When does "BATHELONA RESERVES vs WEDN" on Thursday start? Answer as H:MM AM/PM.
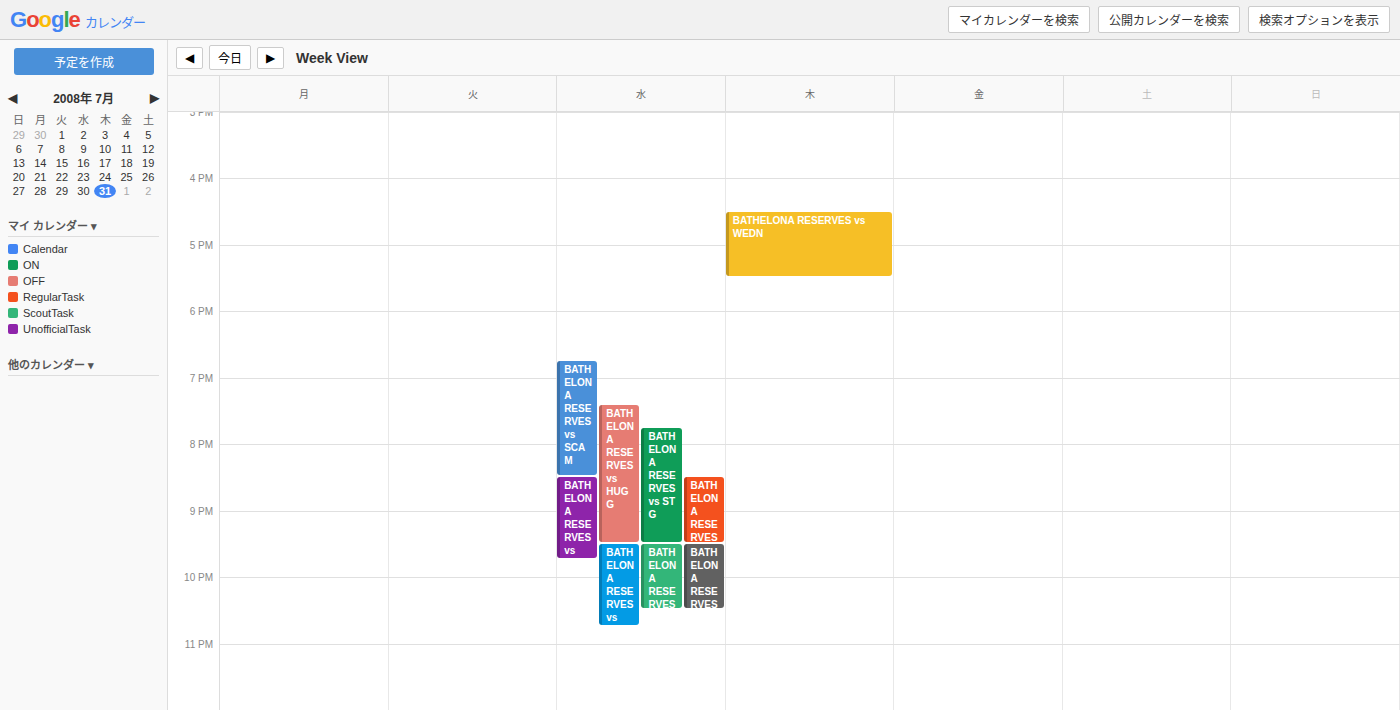
4:30 PM